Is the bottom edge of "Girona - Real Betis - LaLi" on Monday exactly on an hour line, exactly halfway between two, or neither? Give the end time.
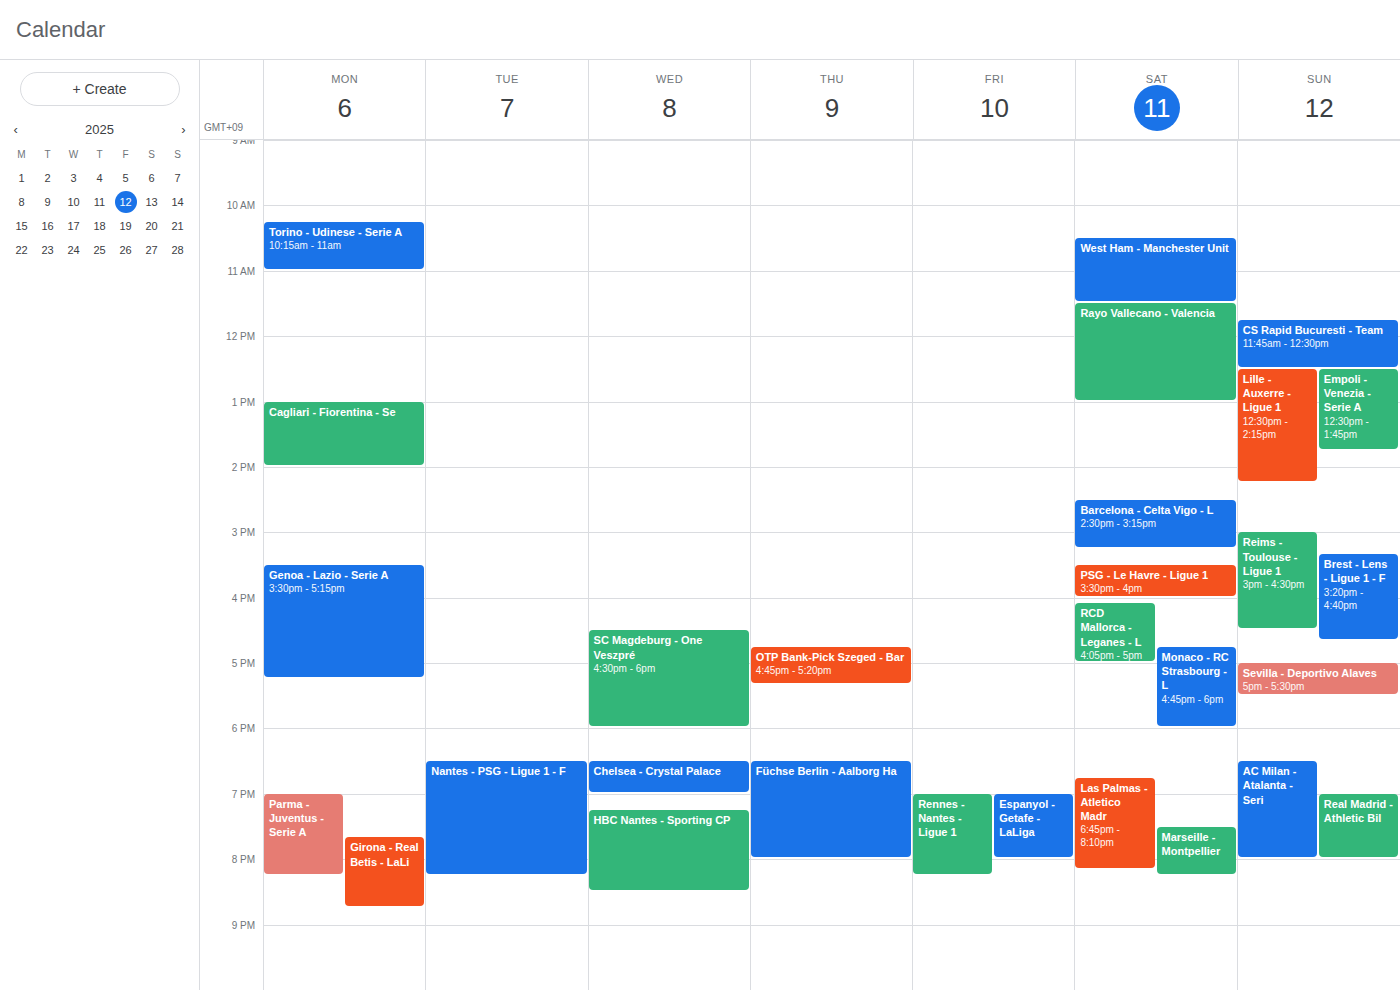
8:45 PM -- neither: three quarters of the way from the 8 PM line to the 9 PM line.